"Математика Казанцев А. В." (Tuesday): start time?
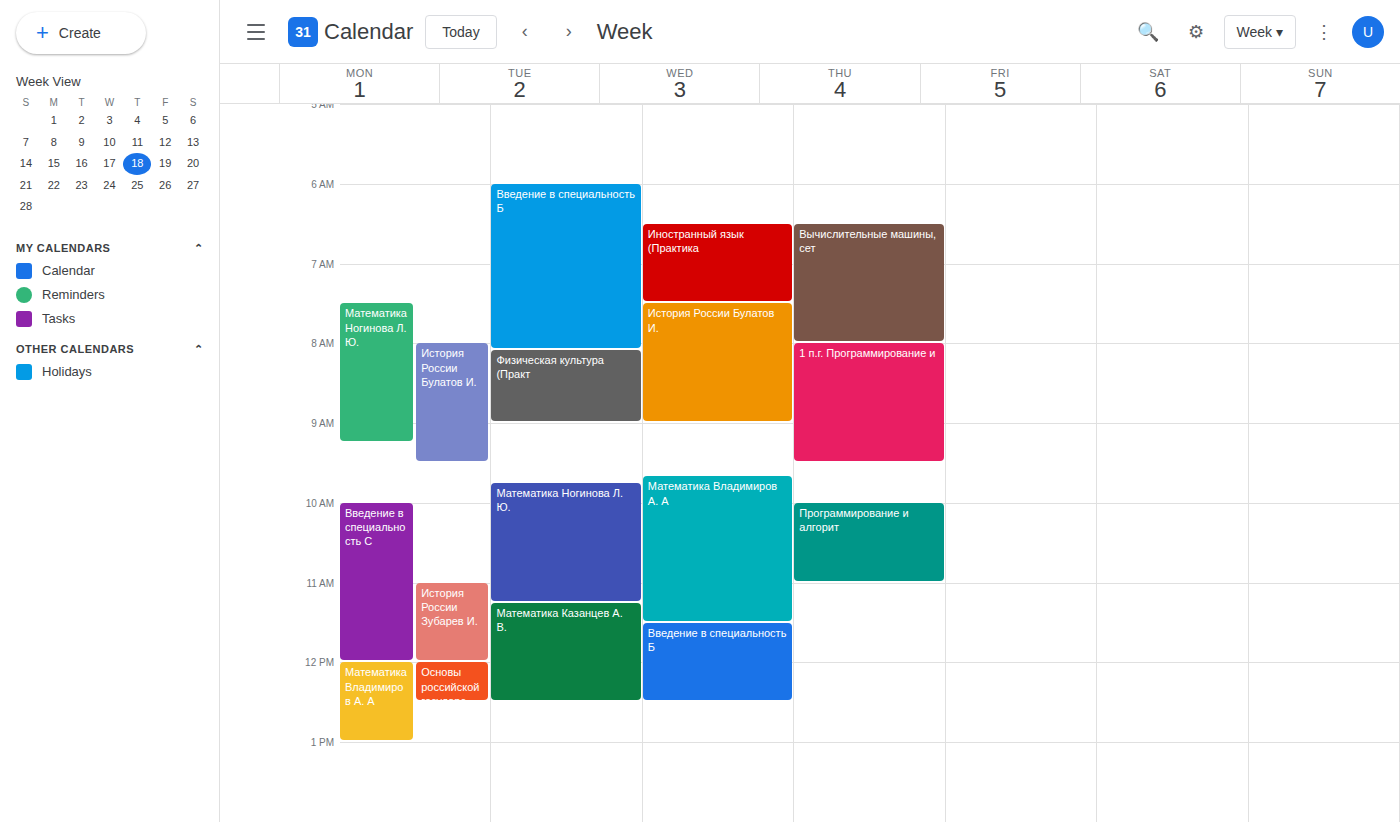
11:15 AM